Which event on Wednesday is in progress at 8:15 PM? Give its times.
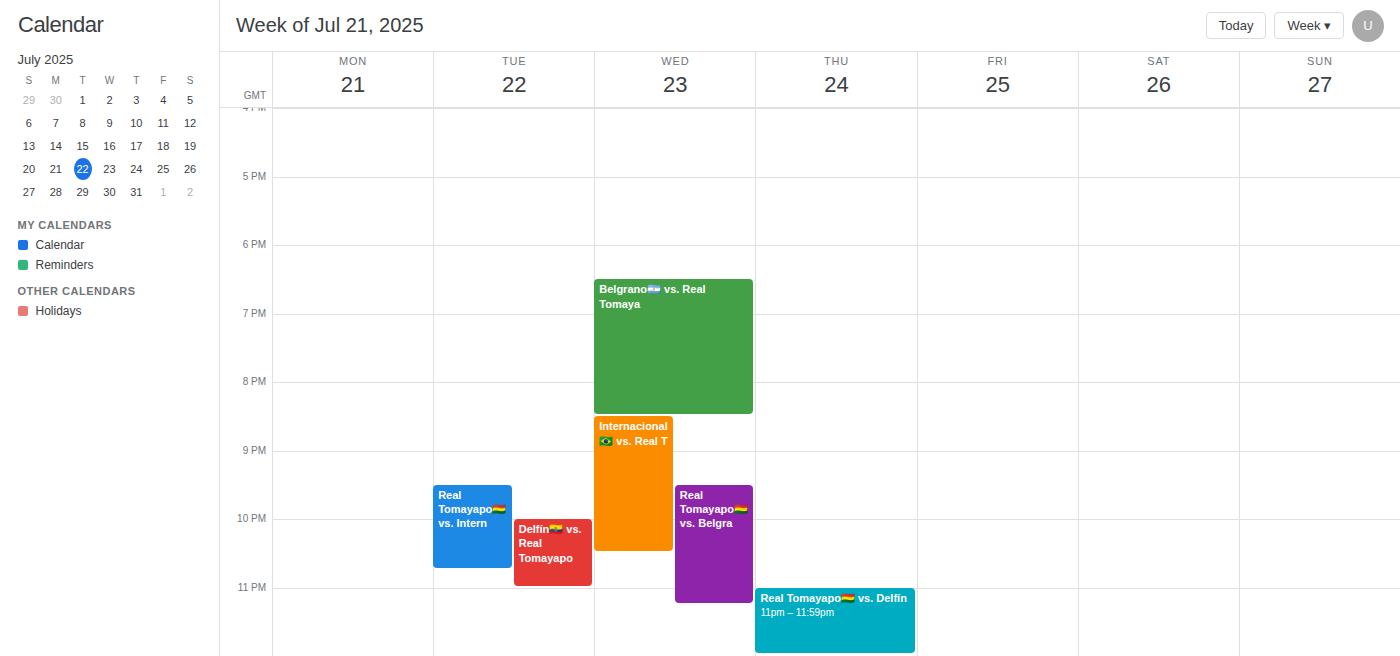
"Belgrano🇦🇷 vs. Real Tomaya", 6:30 PM to 8:30 PM